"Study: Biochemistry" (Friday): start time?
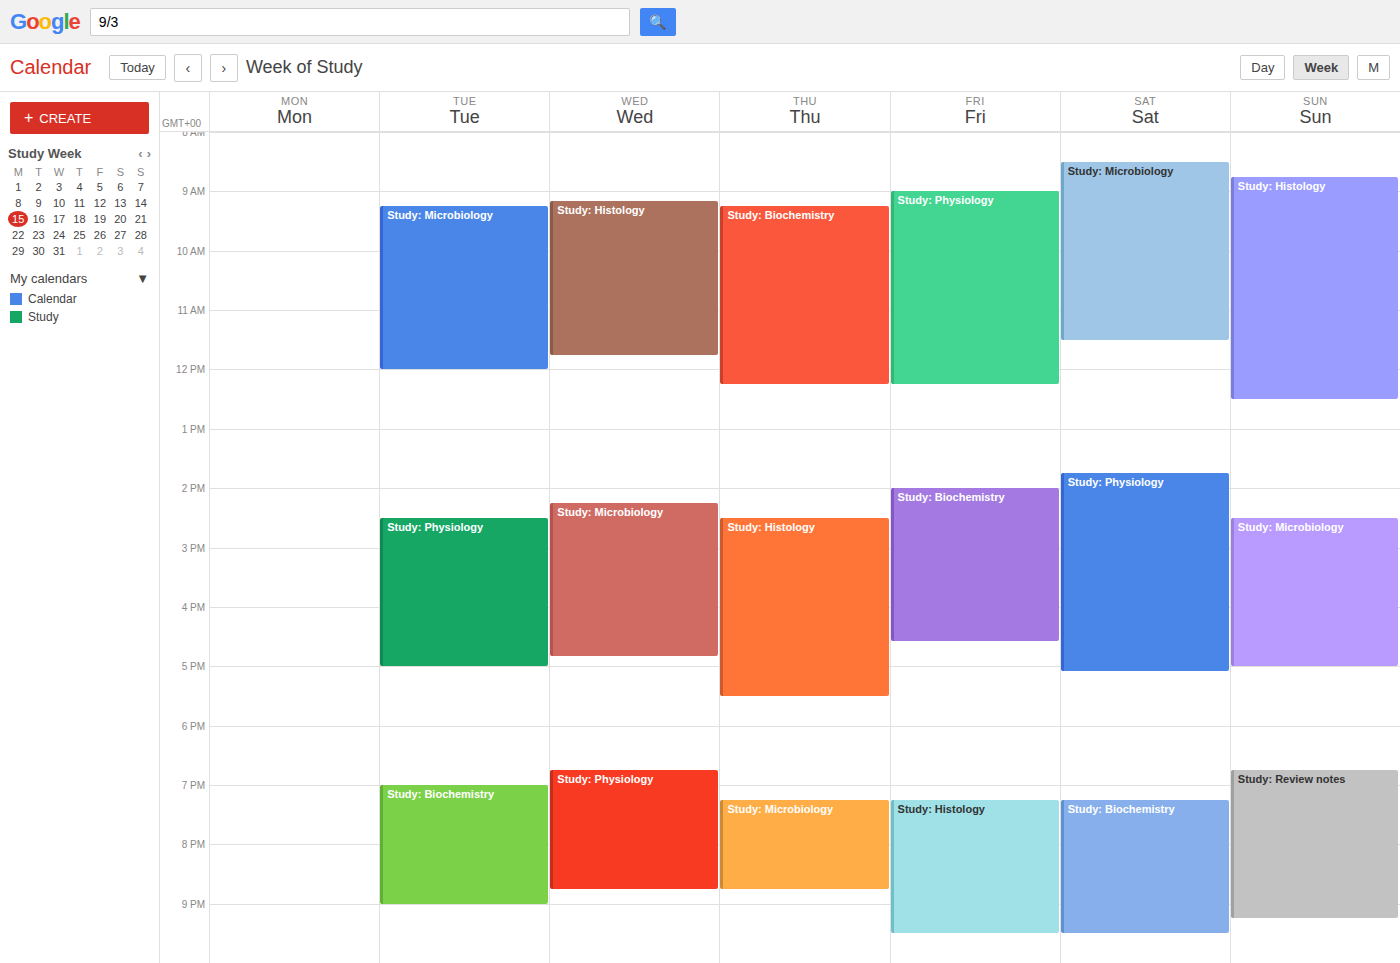
2:00 PM